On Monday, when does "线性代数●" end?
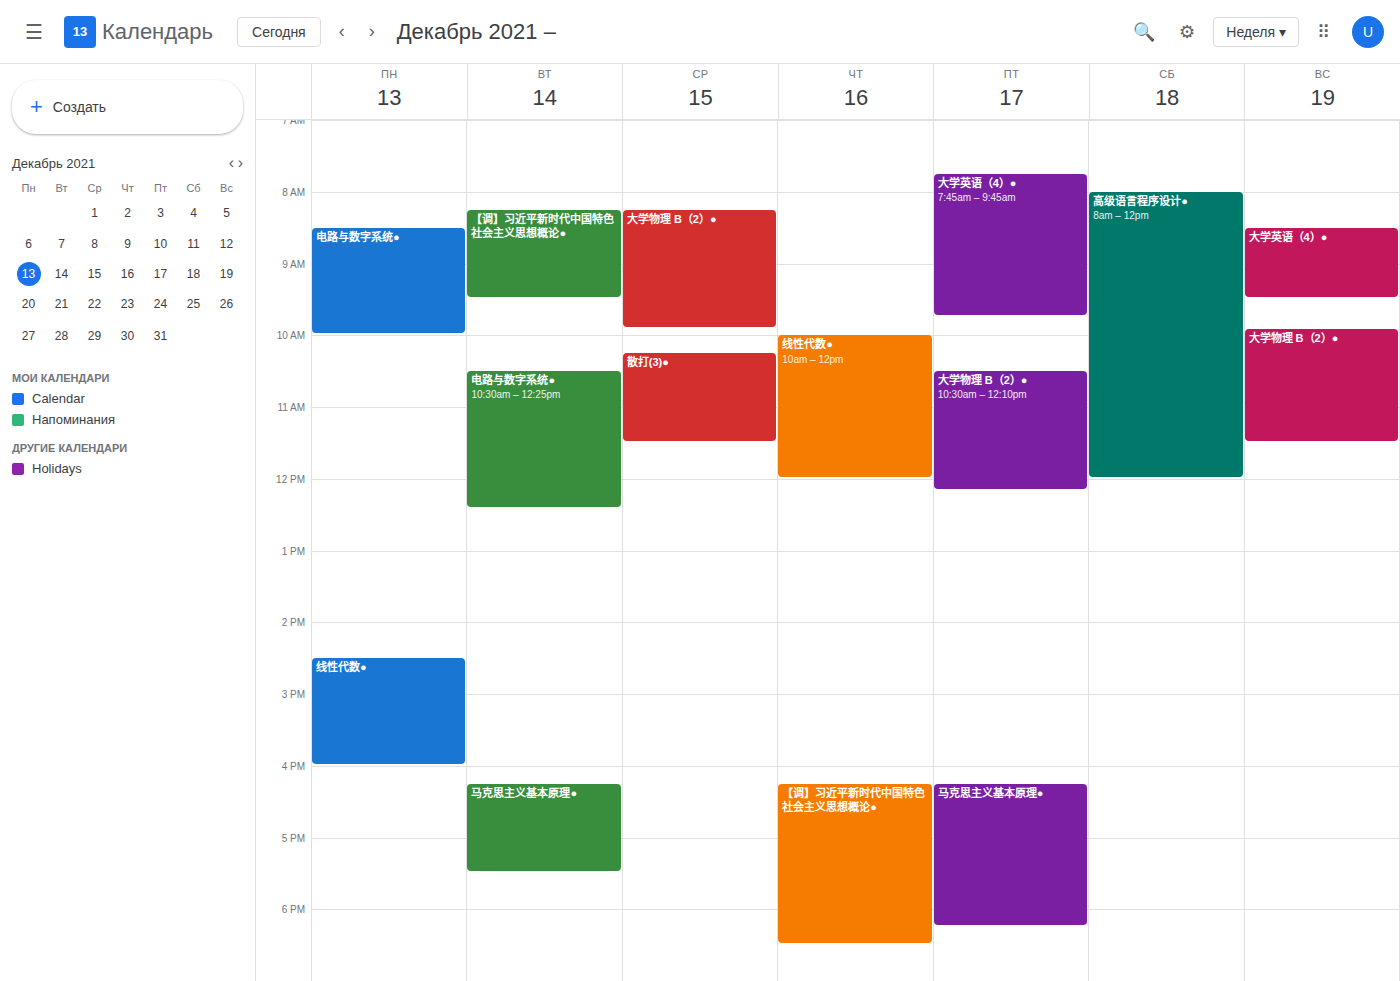
4:00 PM